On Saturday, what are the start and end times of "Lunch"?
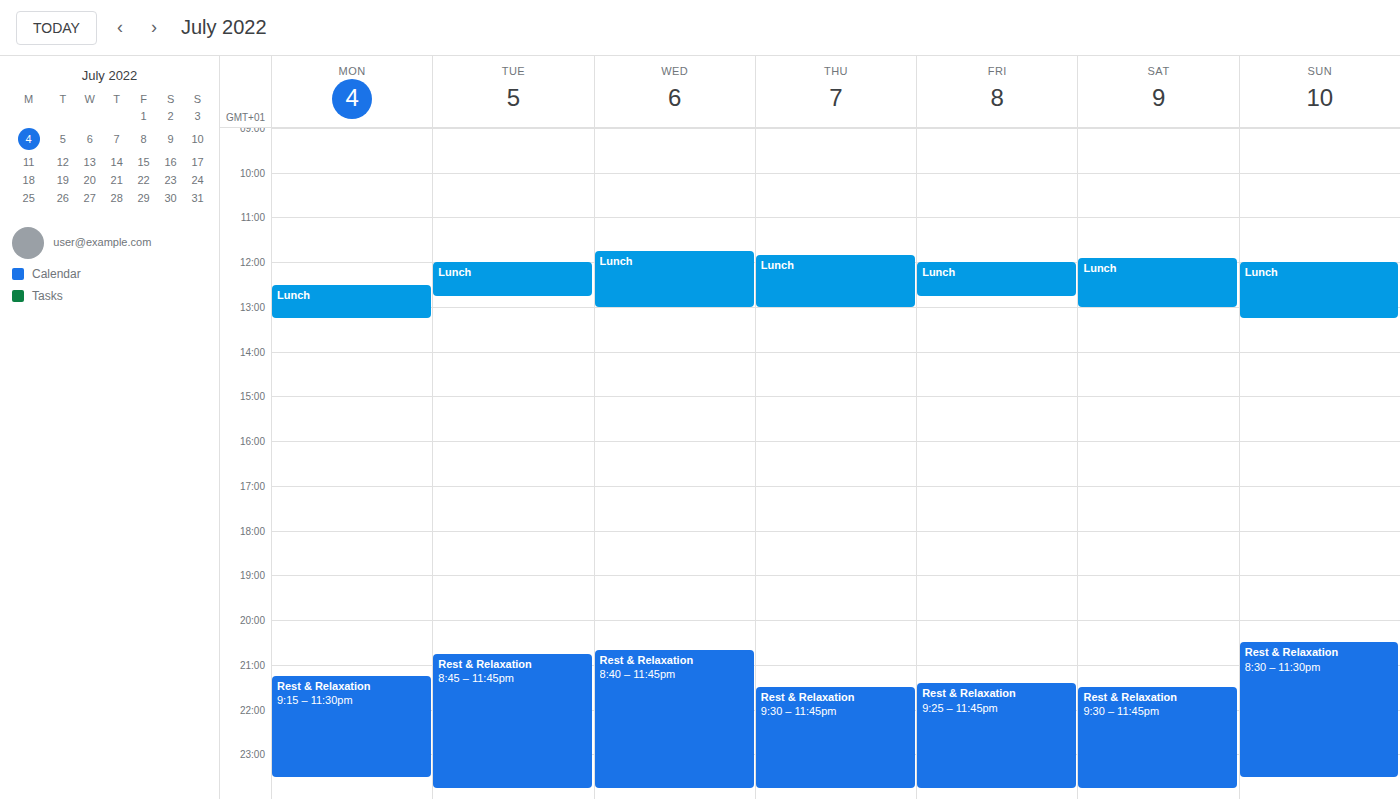
11:55 AM to 1:00 PM